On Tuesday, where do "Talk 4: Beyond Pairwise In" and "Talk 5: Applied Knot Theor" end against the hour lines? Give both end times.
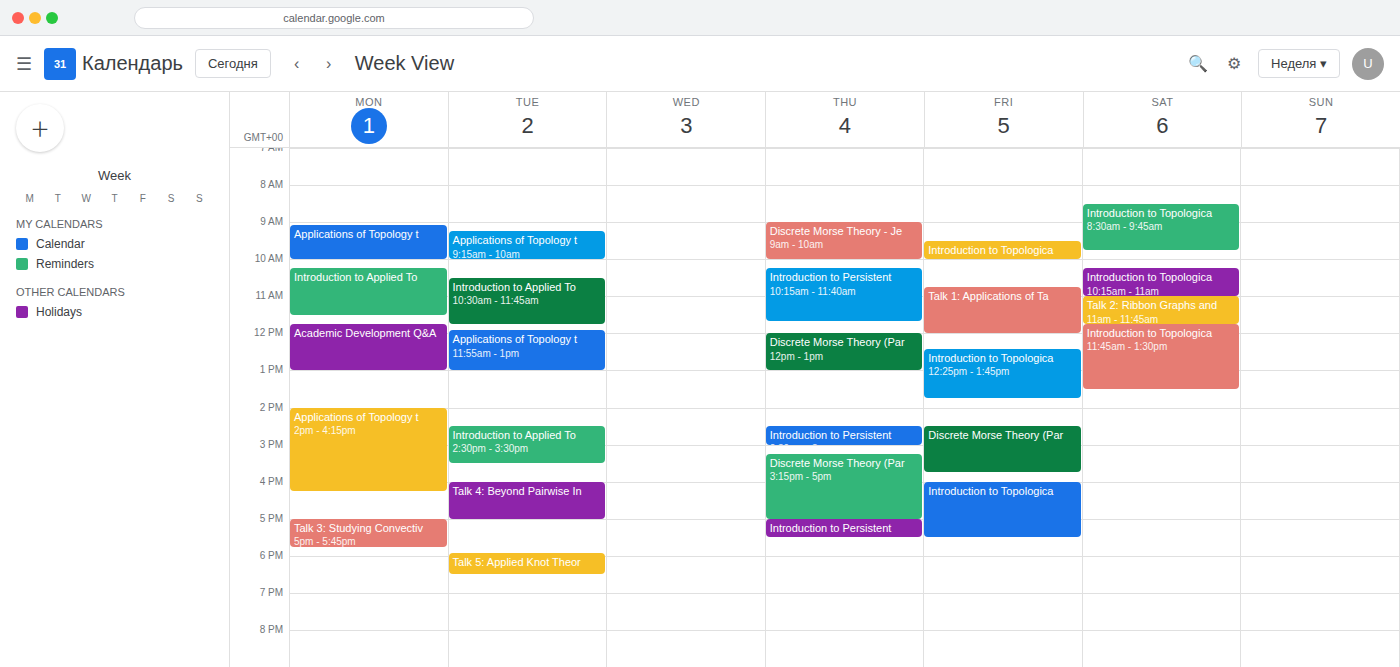
"Talk 4: Beyond Pairwise In": 5:00 PM, exactly on the 5 PM line. "Talk 5: Applied Knot Theor": 6:30 PM, halfway between the 6 PM and 7 PM lines.